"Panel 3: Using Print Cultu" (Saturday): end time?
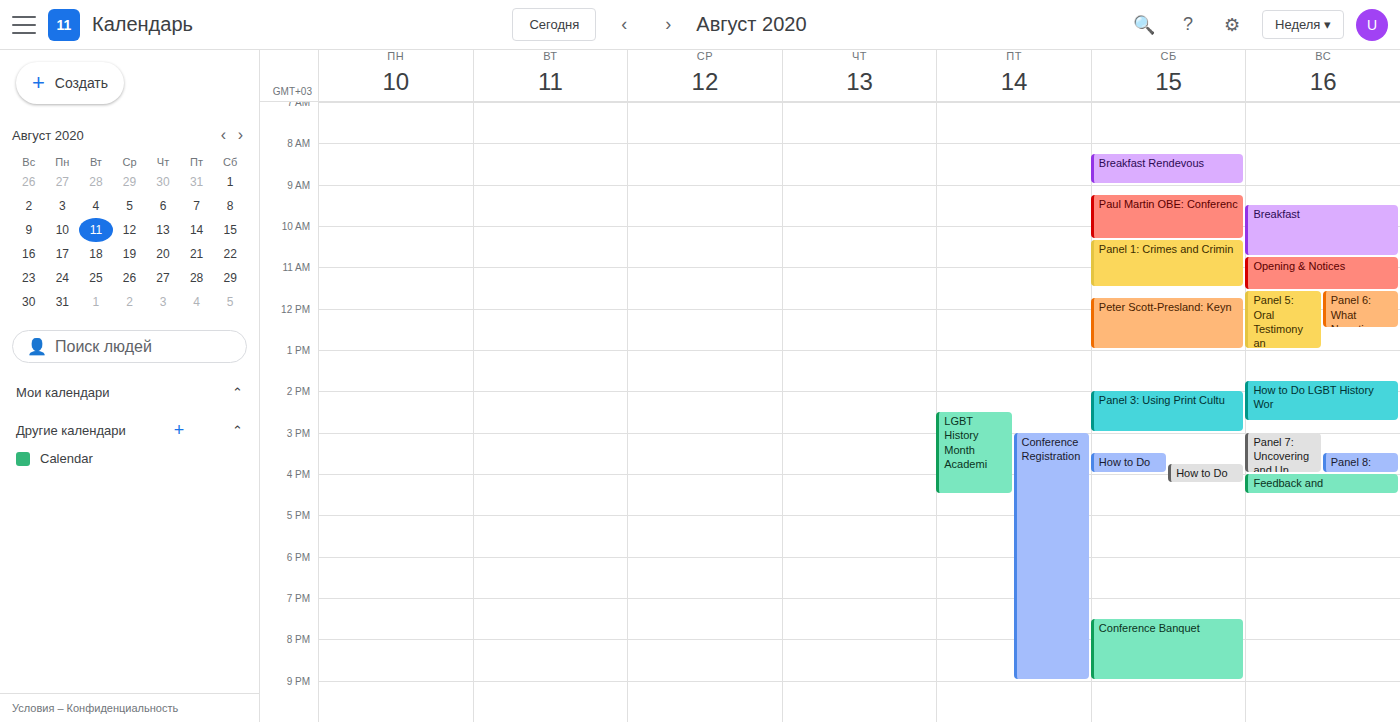
3:00 PM